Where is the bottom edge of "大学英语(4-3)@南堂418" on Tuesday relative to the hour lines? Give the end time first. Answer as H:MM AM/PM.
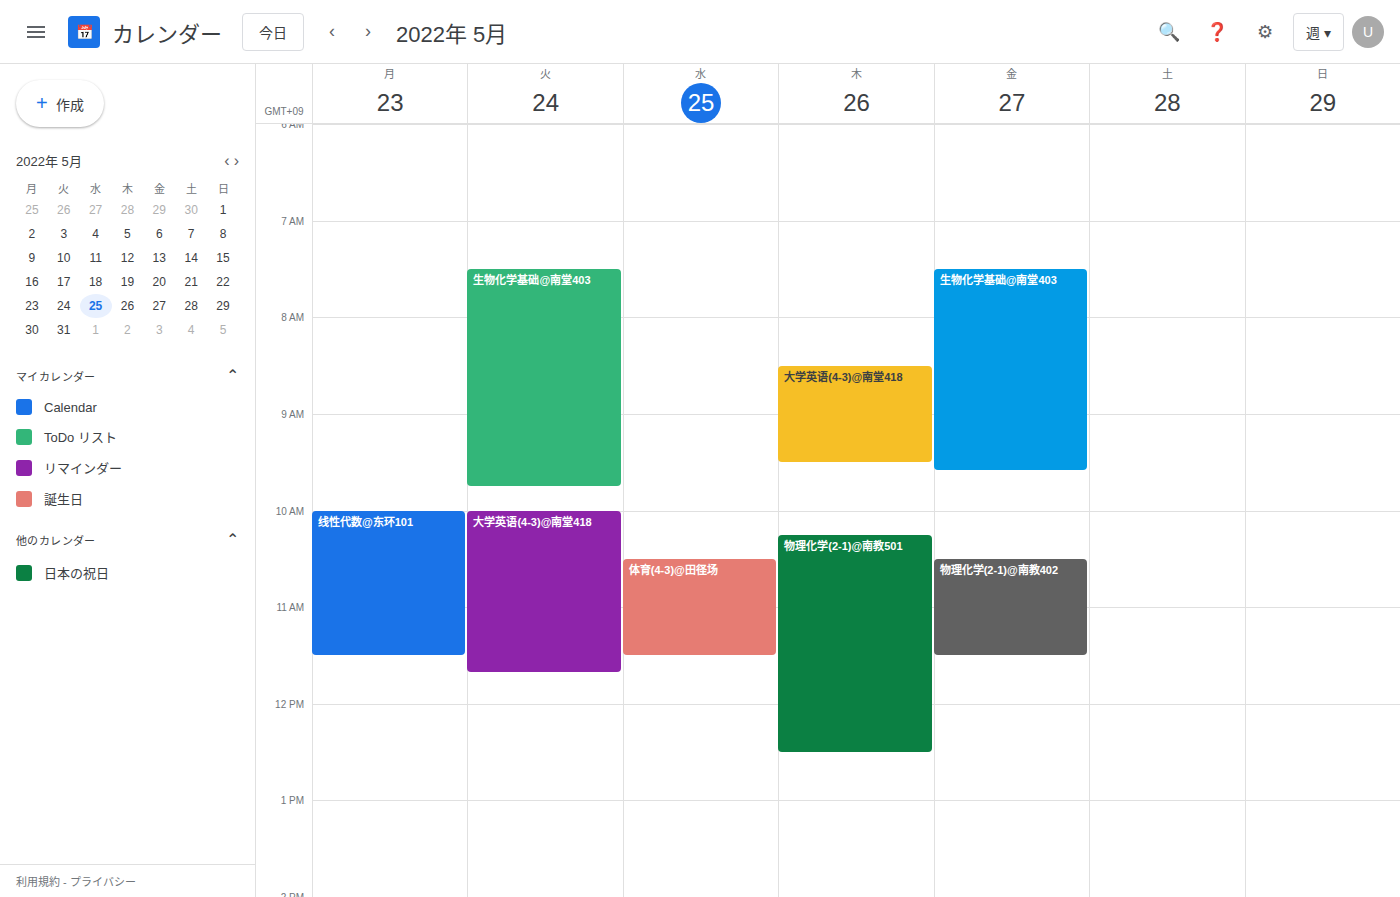
11:40 AM -- neither: 40 minutes below the 11 AM line and 20 minutes above the 12 PM line.